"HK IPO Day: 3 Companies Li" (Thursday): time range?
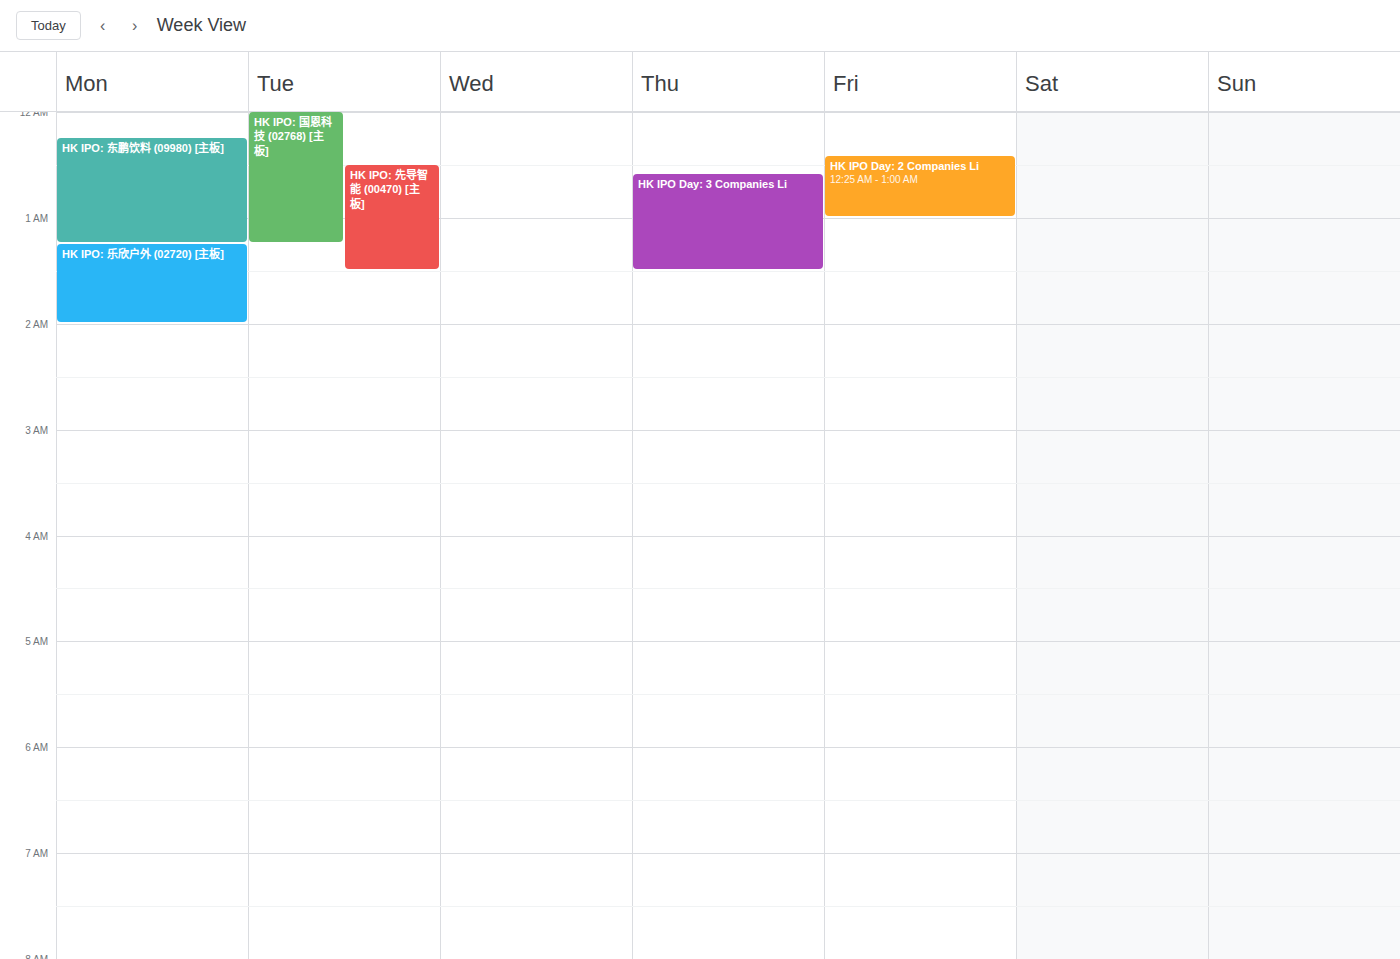
12:35 AM to 1:30 AM